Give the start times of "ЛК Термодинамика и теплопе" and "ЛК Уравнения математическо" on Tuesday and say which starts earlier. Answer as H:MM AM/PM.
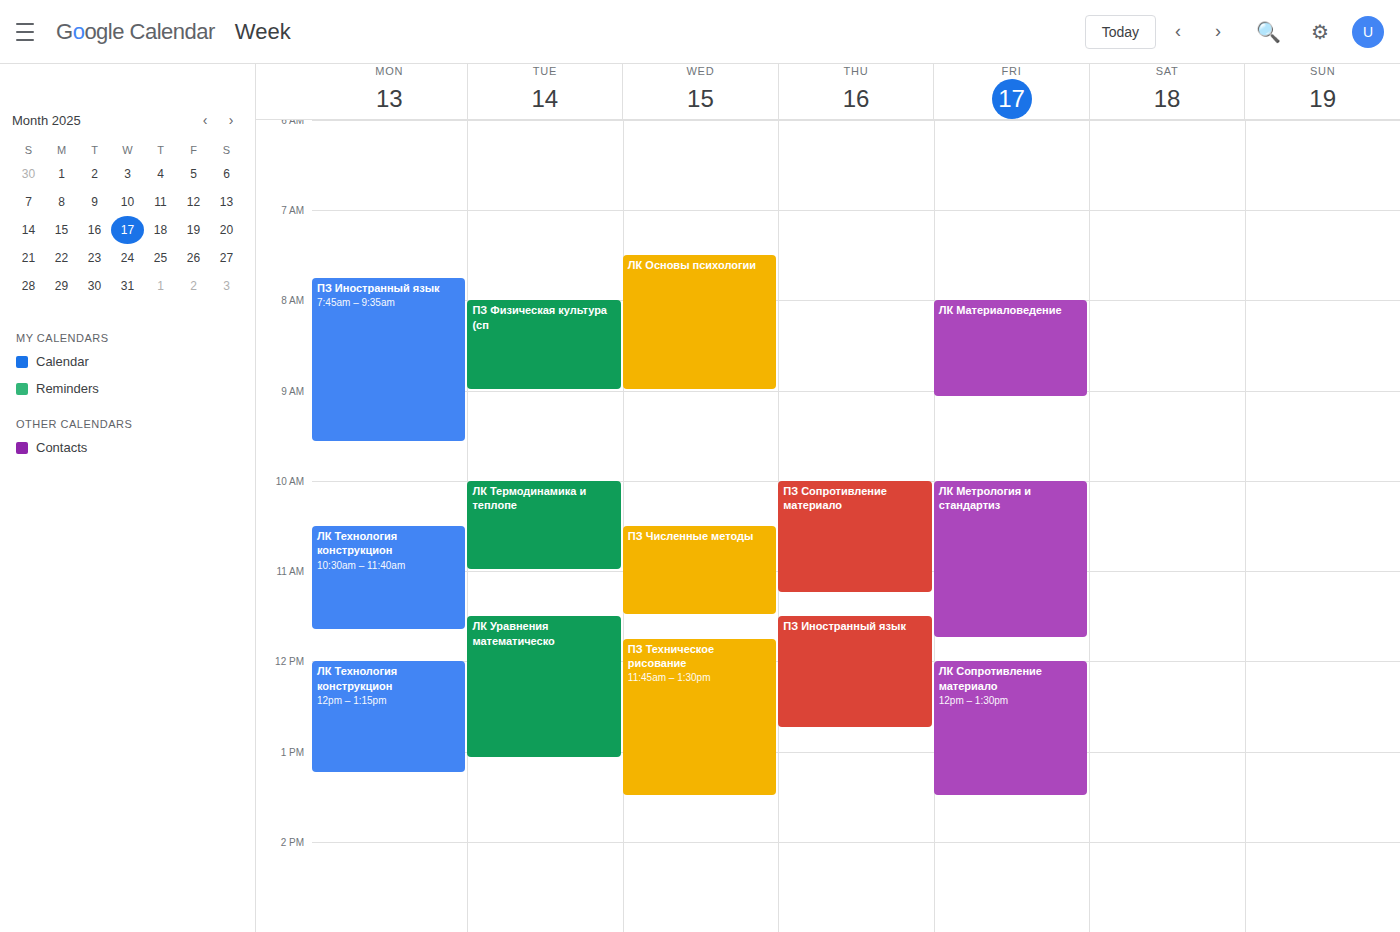
"ЛК Термодинамика и теплопе" 10:00 AM; "ЛК Уравнения математическо" 11:30 AM.